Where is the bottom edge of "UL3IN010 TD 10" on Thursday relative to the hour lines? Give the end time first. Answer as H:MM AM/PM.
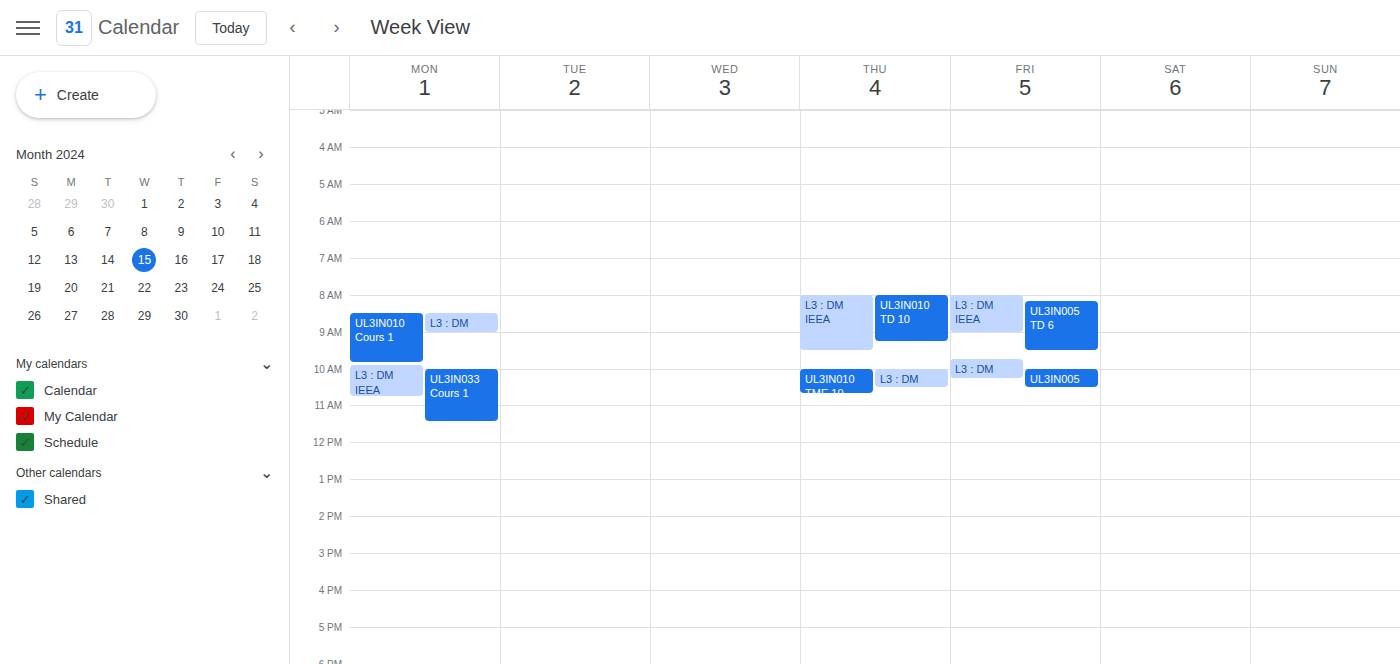
9:15 AM -- neither: a quarter of the way from the 9 AM line to the 10 AM line.